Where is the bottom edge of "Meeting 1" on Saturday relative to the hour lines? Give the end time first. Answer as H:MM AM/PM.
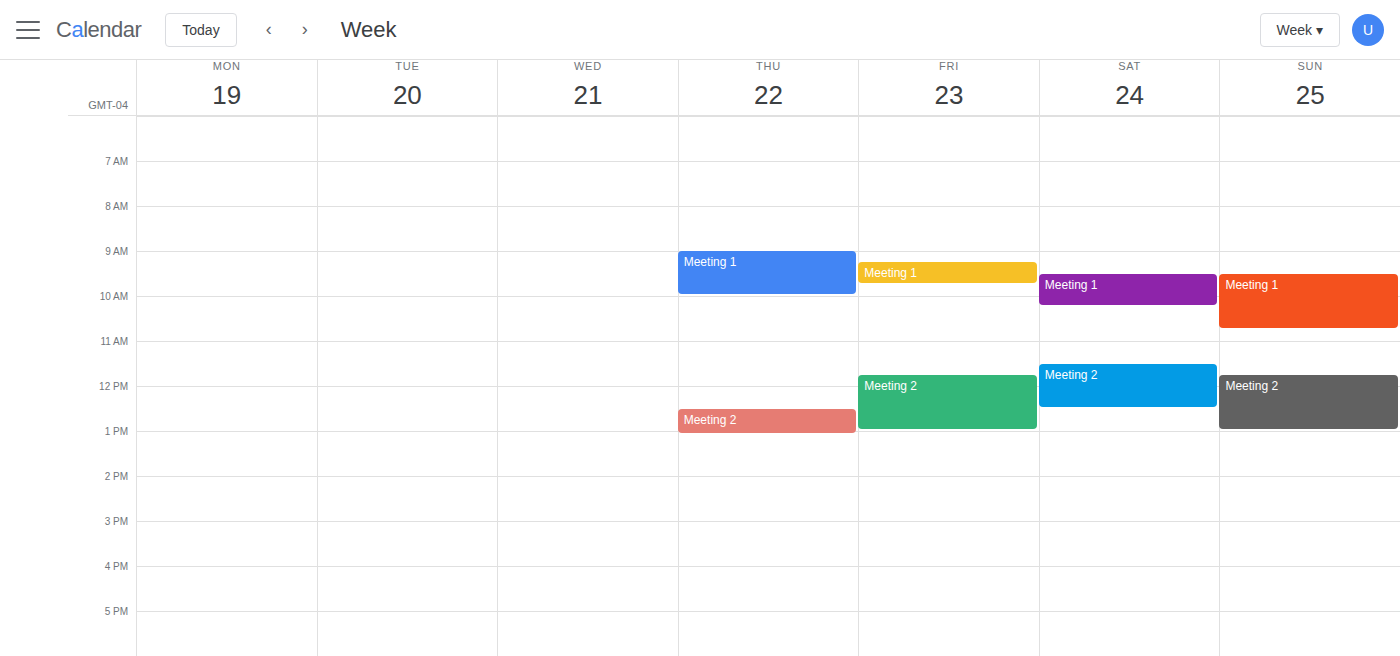
10:15 AM -- neither: a quarter of the way from the 10 AM line to the 11 AM line.